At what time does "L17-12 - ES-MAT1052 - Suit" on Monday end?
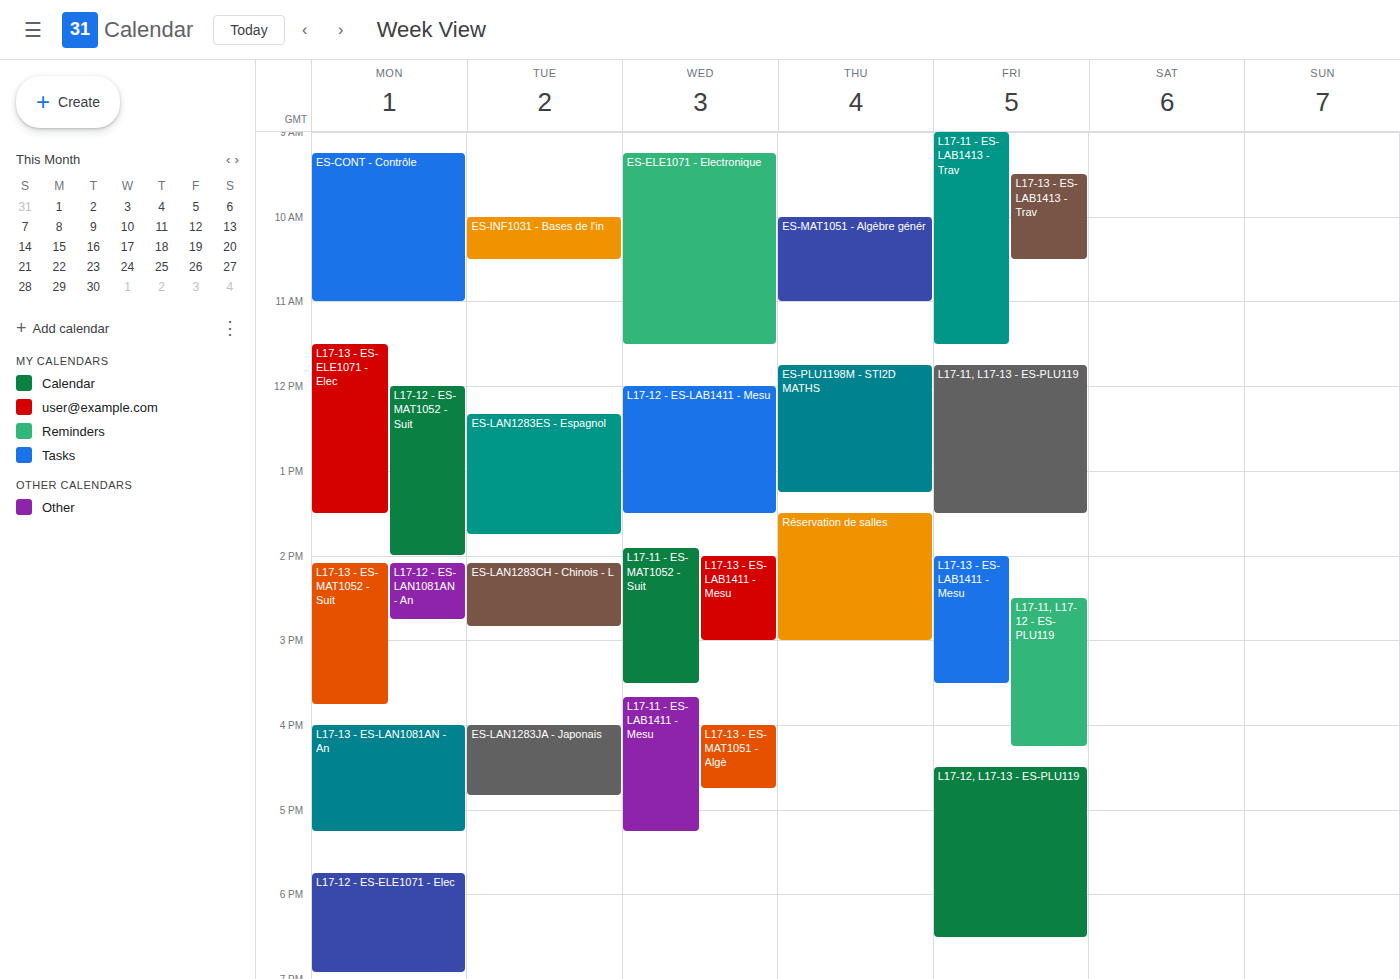
2:00 PM